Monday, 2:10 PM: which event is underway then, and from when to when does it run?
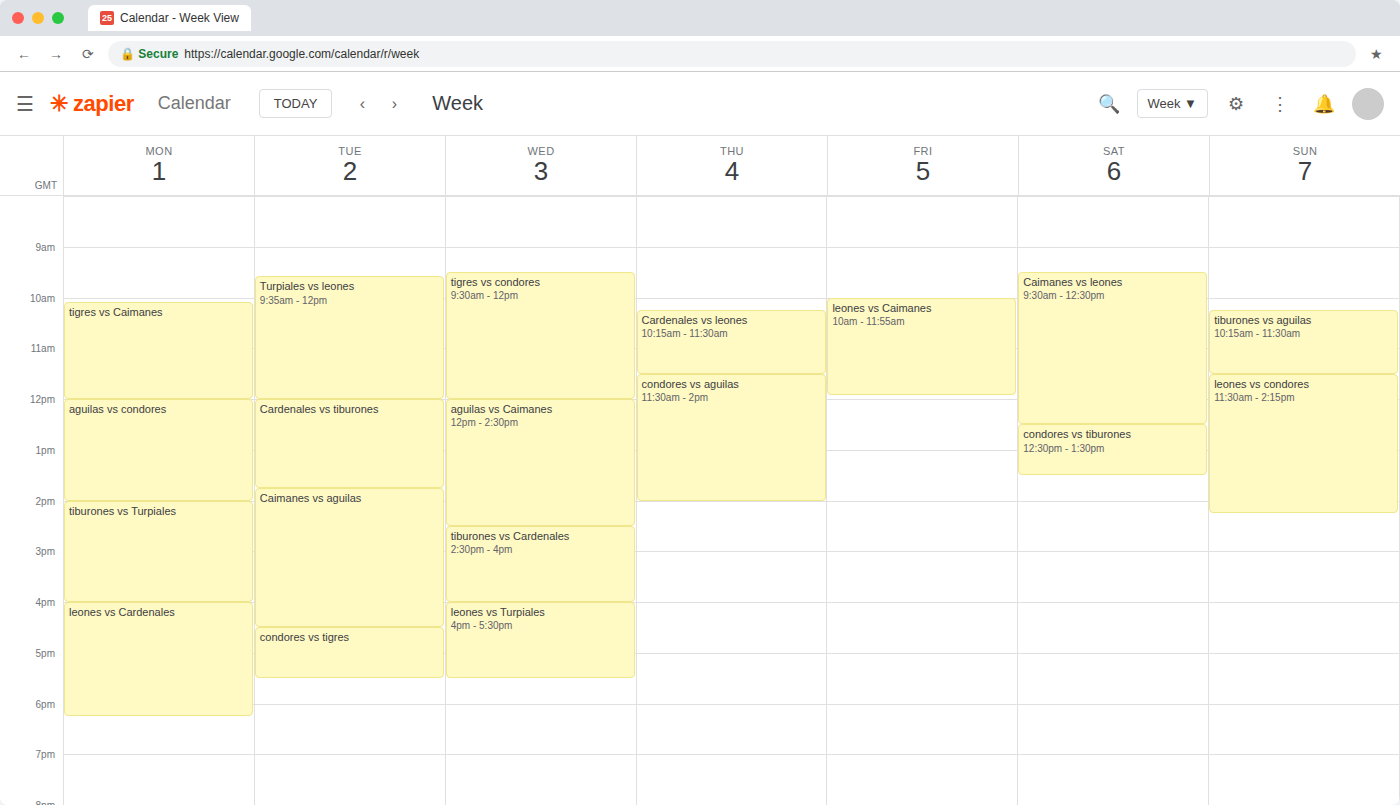
"tiburones vs Turpiales", 2:00 PM to 4:00 PM